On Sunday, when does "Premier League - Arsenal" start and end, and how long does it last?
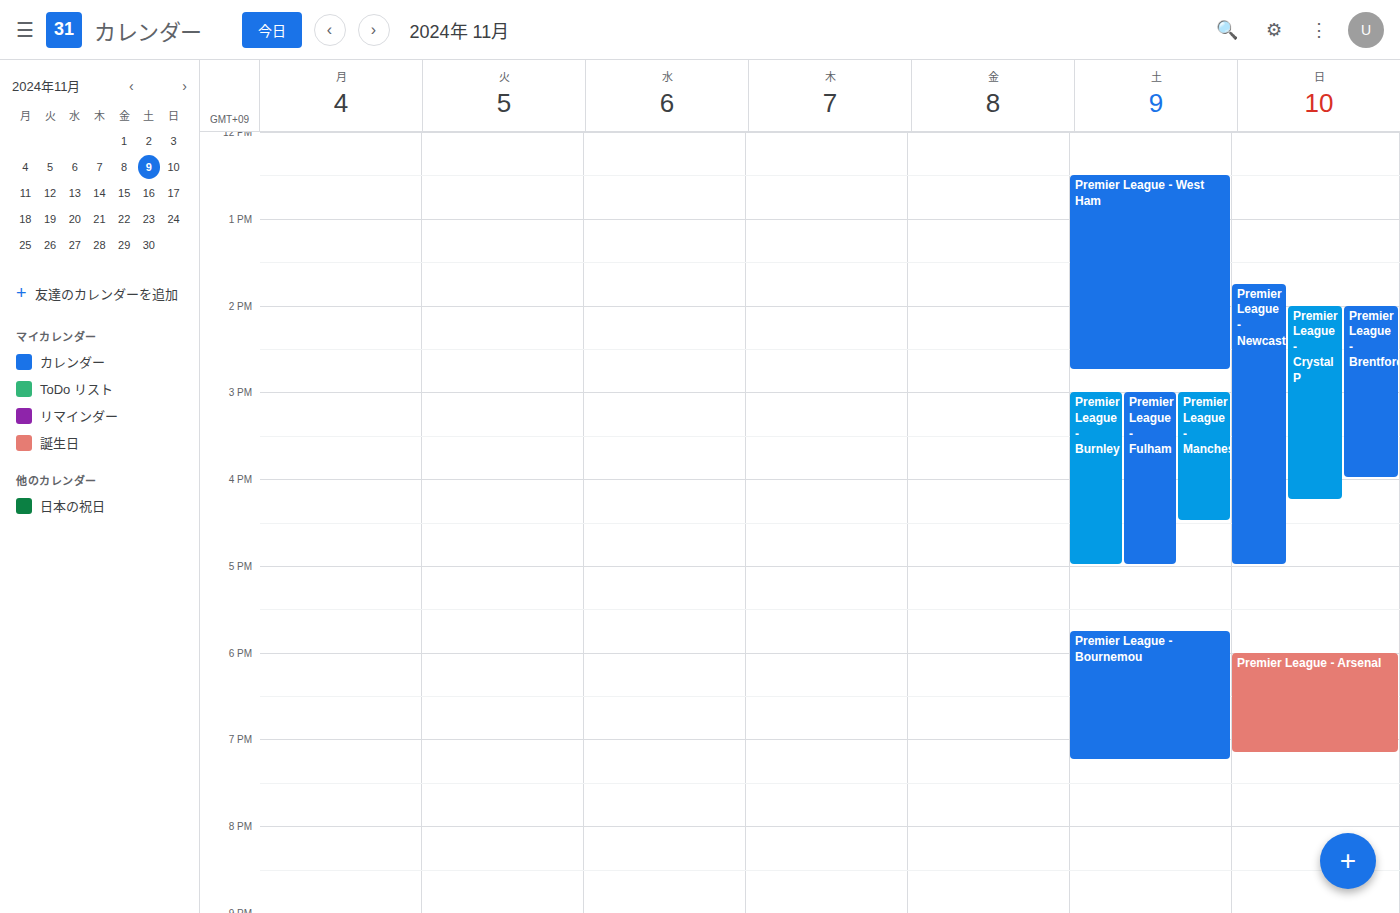
6:00 PM to 7:10 PM, 1 hour 10 minutes